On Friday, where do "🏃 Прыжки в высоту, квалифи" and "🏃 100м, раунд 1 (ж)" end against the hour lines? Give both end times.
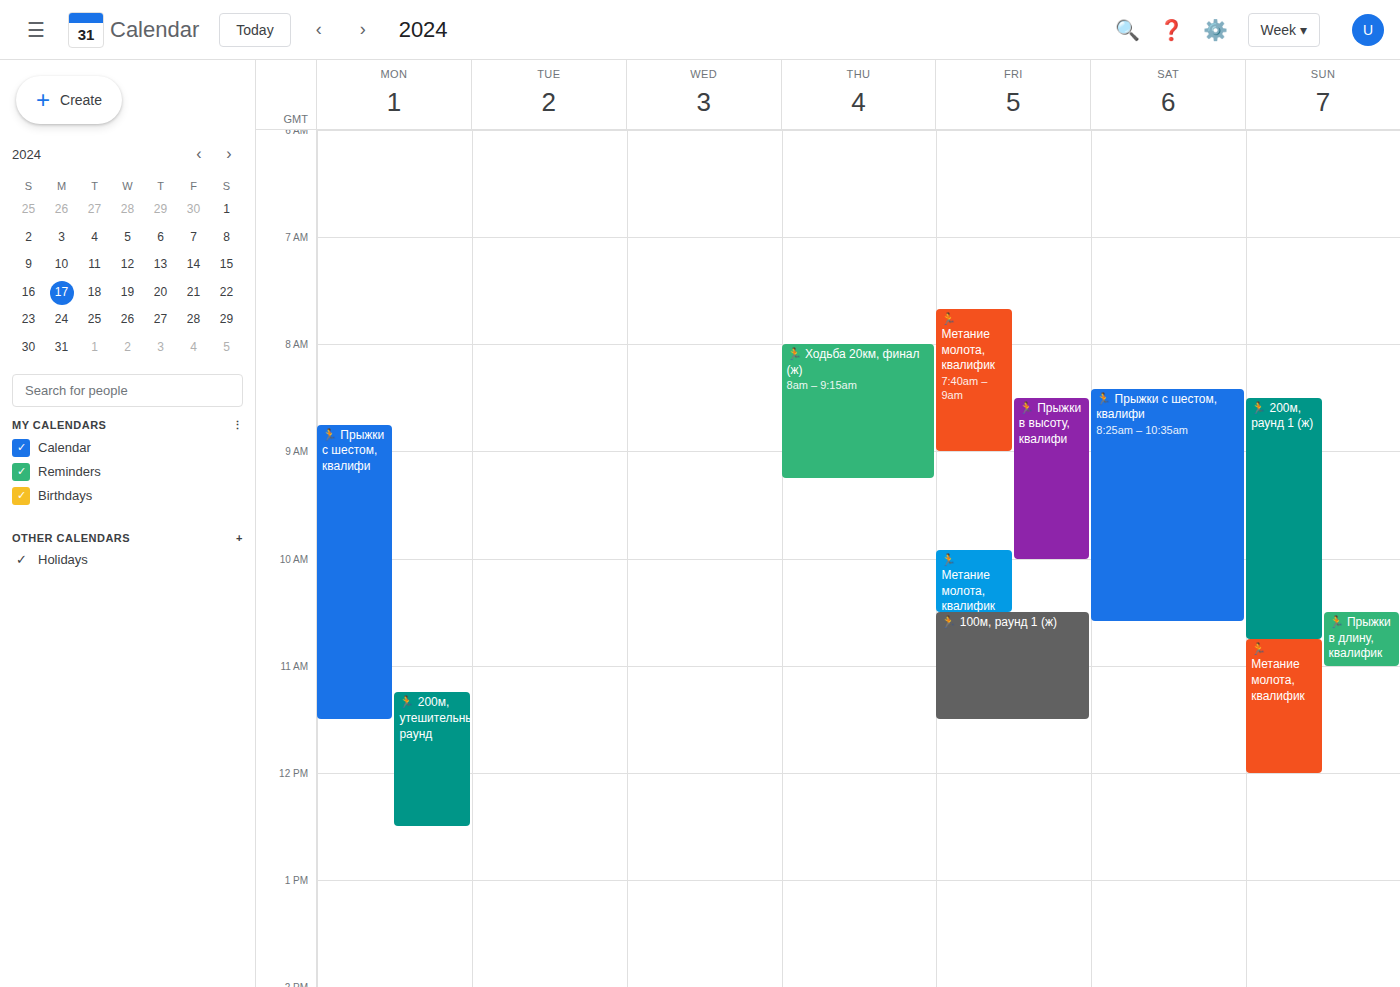
"🏃 Прыжки в высоту, квалифи": 10:00 AM, exactly on the 10 AM line. "🏃 100м, раунд 1 (ж)": 11:30 AM, halfway between the 11 AM and 12 PM lines.